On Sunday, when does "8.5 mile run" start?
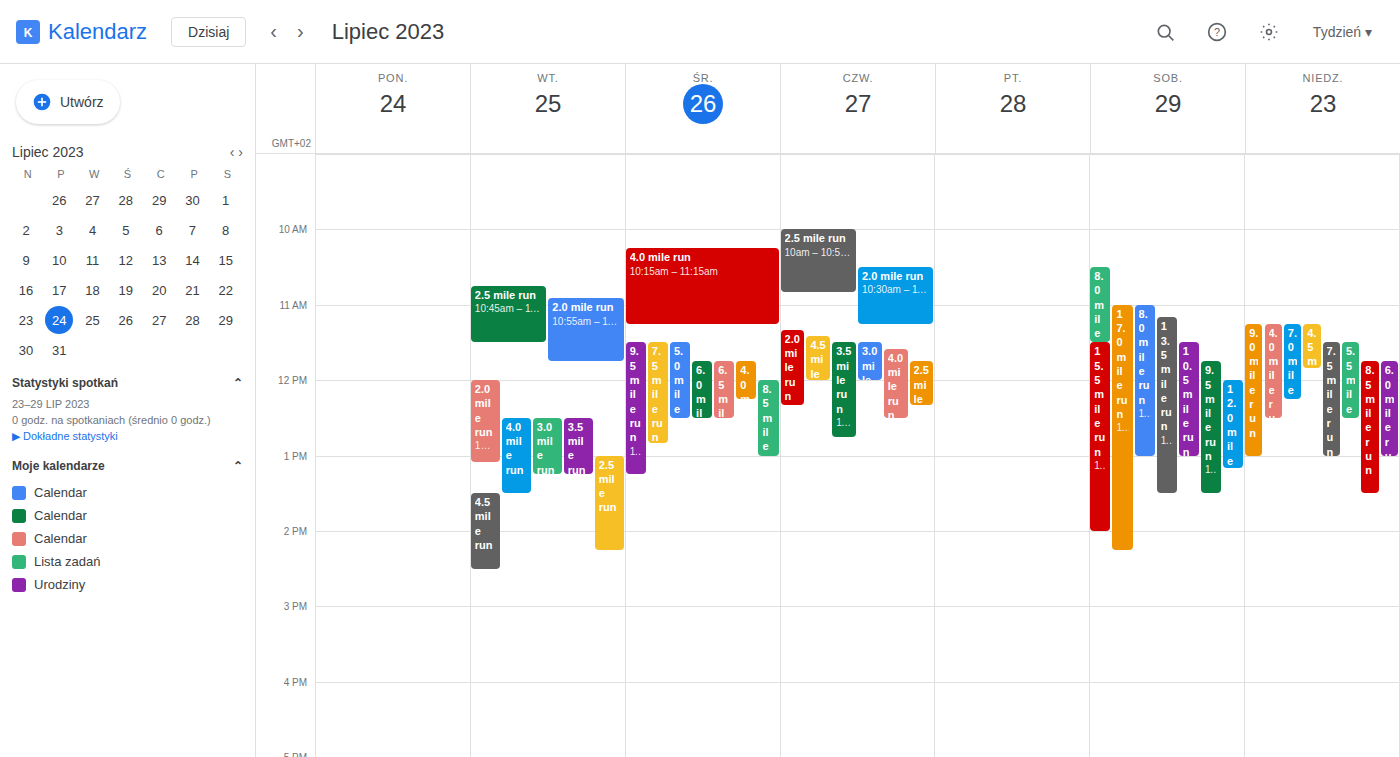
11:45 AM